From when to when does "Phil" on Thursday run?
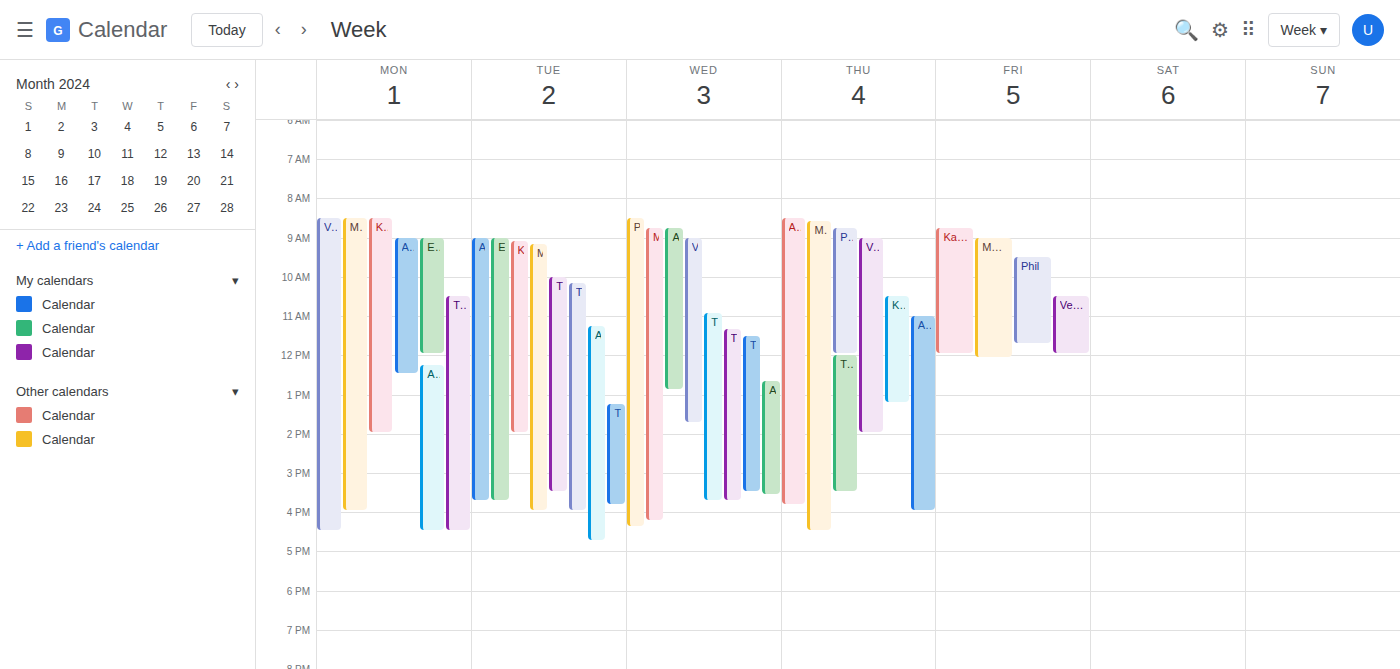
8:45 AM to 12:00 PM